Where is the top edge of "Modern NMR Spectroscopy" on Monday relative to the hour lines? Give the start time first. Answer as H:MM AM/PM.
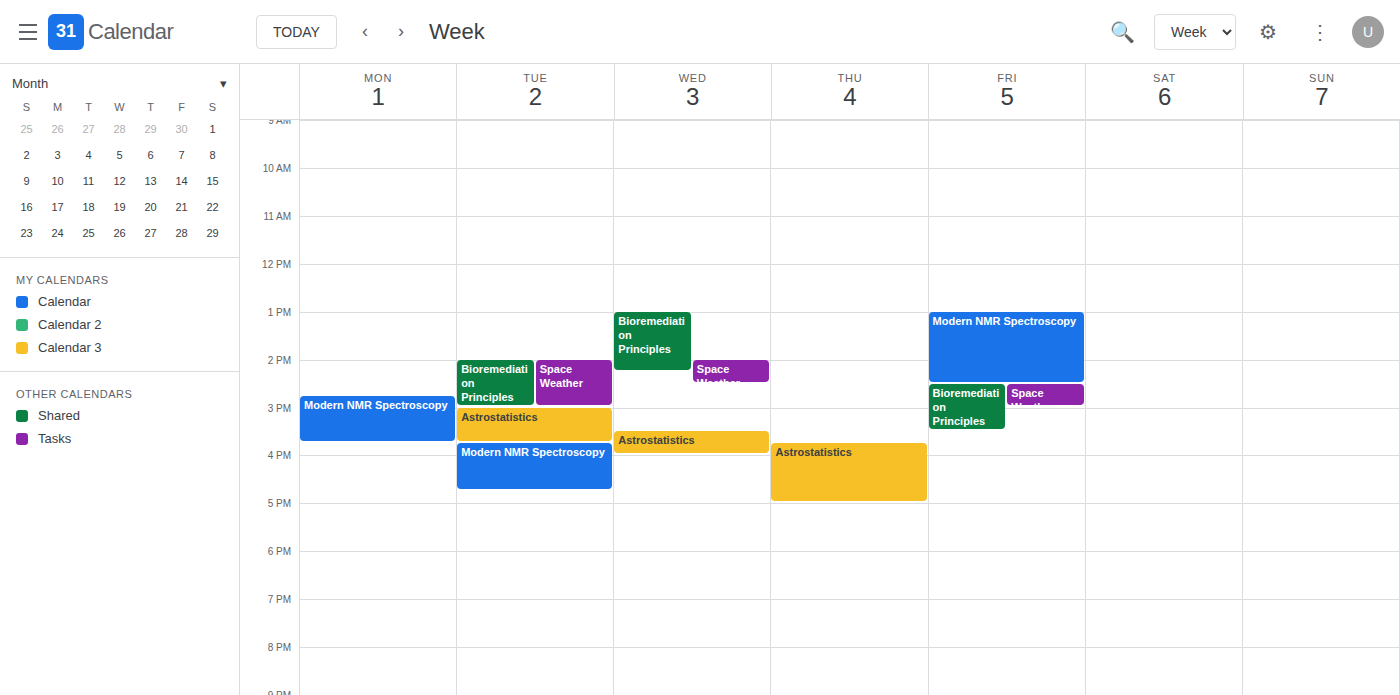
2:45 PM -- neither: three quarters of the way from the 2 PM line to the 3 PM line.